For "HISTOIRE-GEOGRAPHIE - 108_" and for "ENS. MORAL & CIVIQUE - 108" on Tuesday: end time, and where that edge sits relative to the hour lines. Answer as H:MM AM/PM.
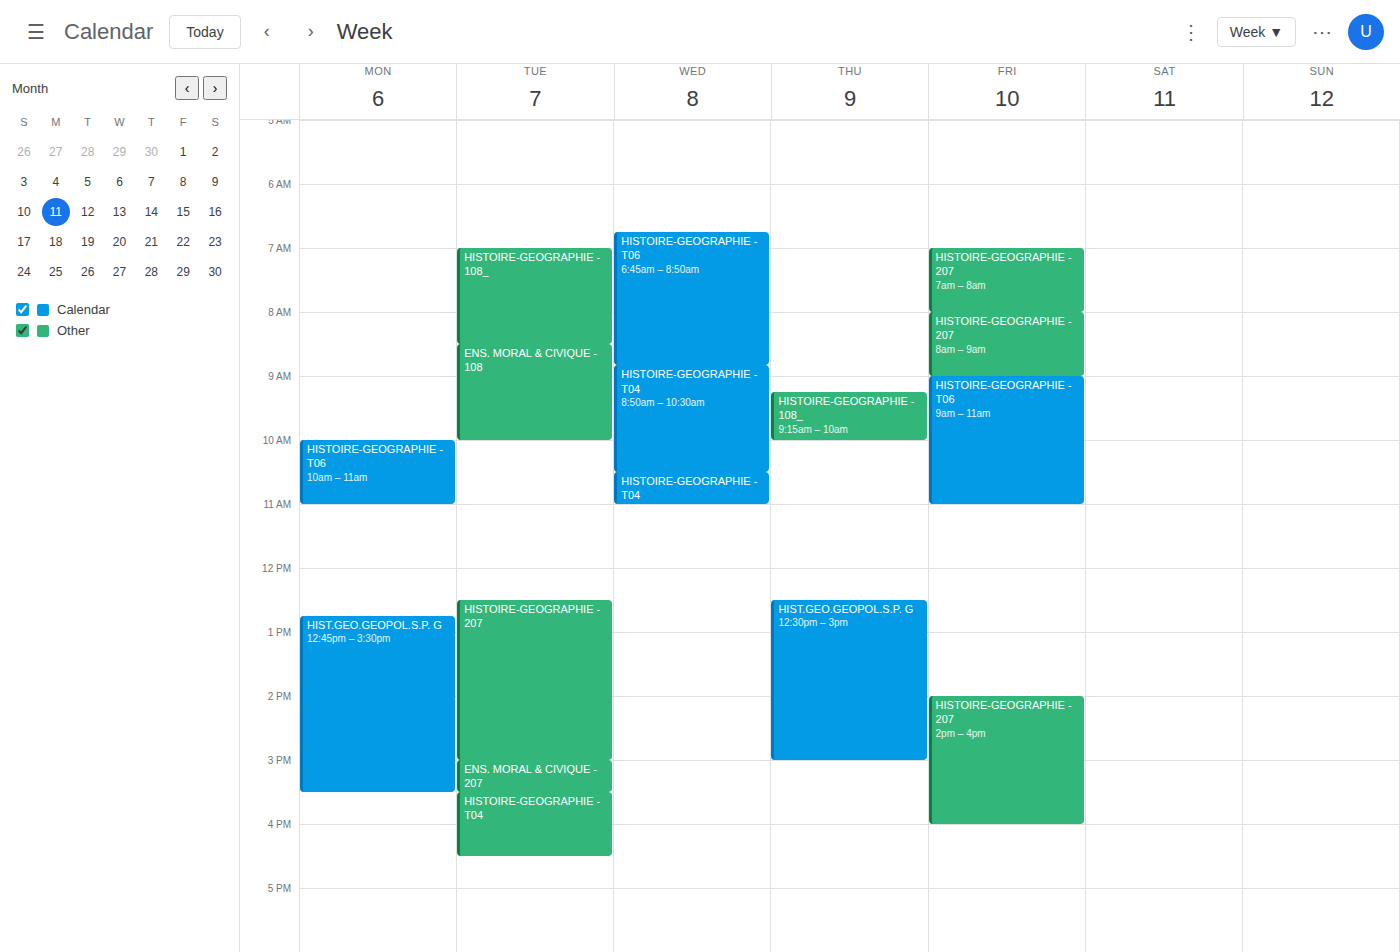
"HISTOIRE-GEOGRAPHIE - 108_": 8:30 AM, halfway between the 8 AM and 9 AM lines. "ENS. MORAL & CIVIQUE - 108": 10:00 AM, exactly on the 10 AM line.